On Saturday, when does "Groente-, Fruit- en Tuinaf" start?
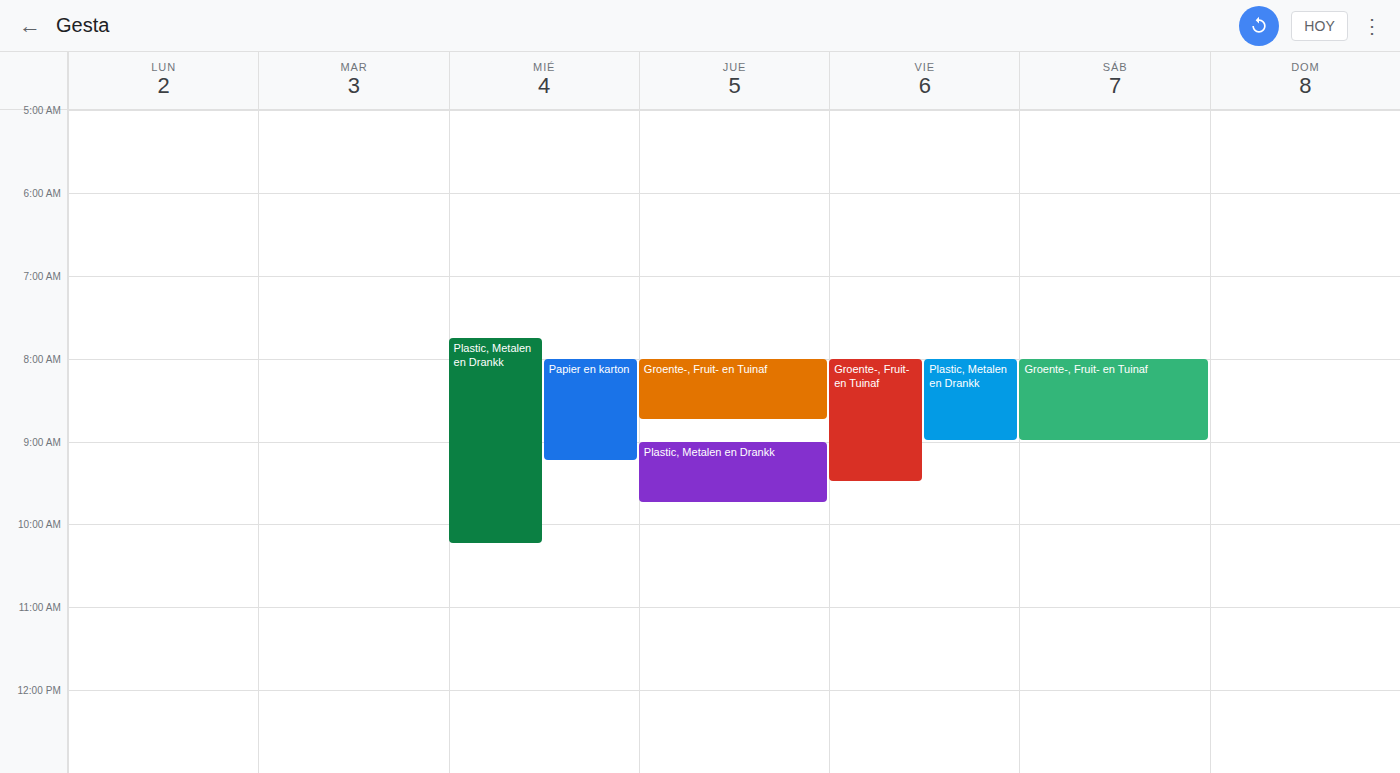
8:00 AM